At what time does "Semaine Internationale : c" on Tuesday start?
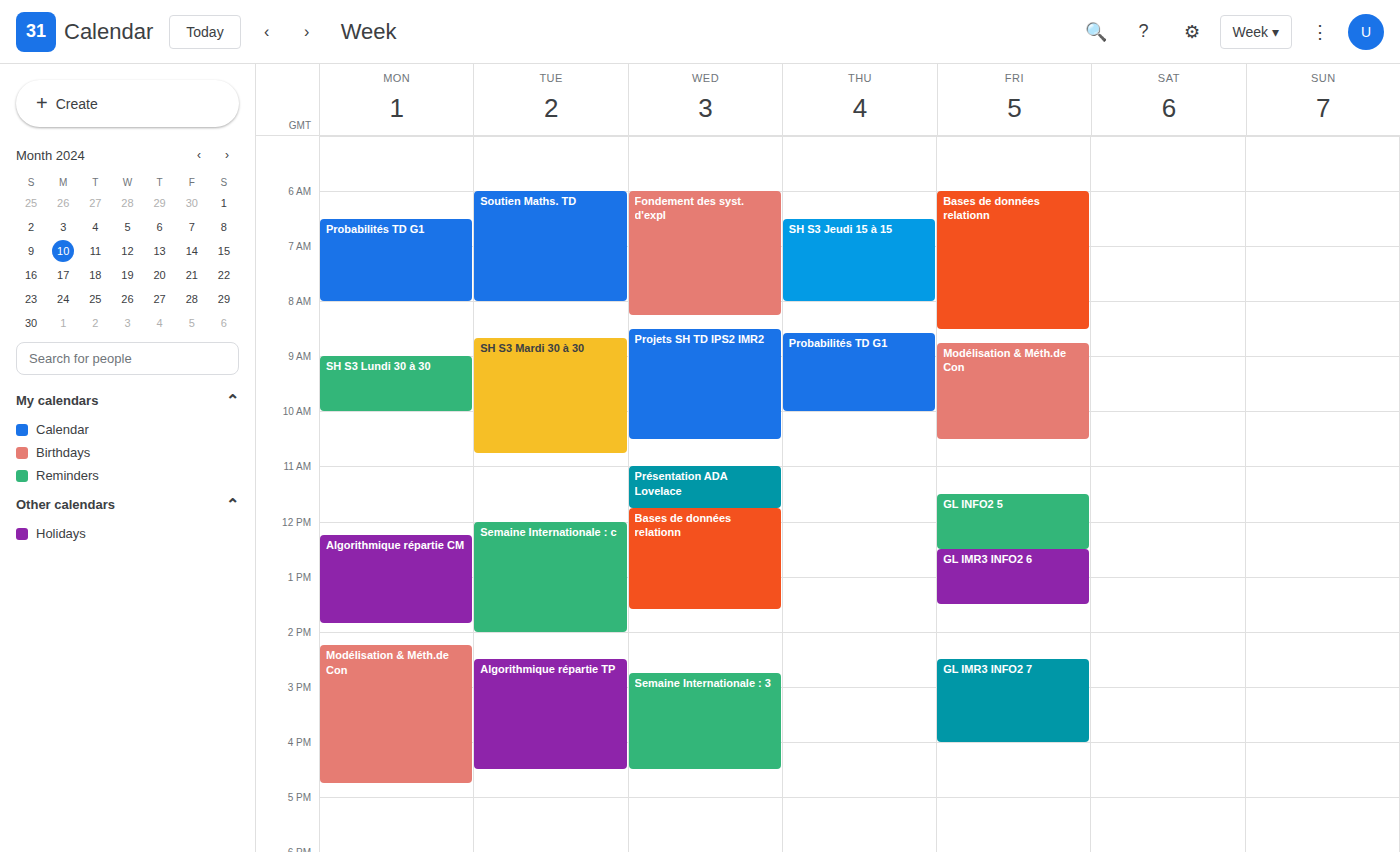
12:00 PM